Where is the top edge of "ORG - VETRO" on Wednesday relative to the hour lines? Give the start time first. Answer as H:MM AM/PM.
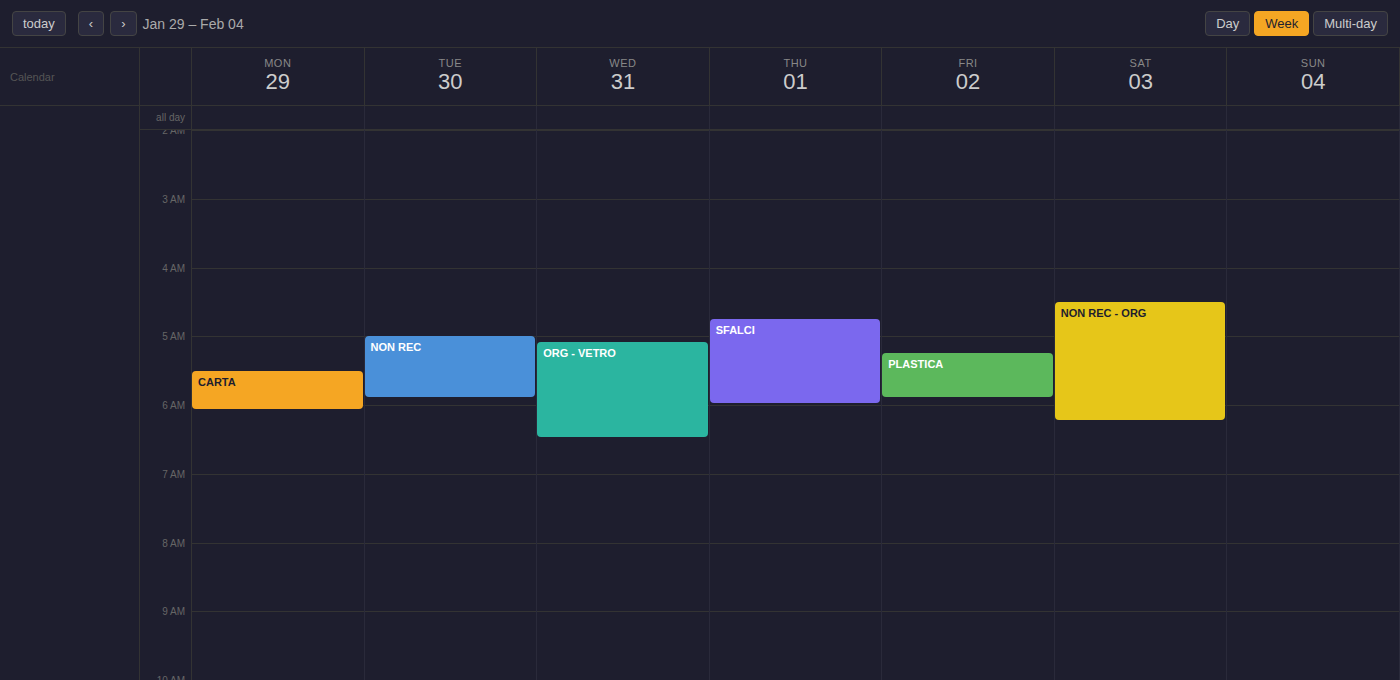
5:05 AM -- neither: 5 minutes below the 5 AM line and 55 minutes above the 6 AM line.